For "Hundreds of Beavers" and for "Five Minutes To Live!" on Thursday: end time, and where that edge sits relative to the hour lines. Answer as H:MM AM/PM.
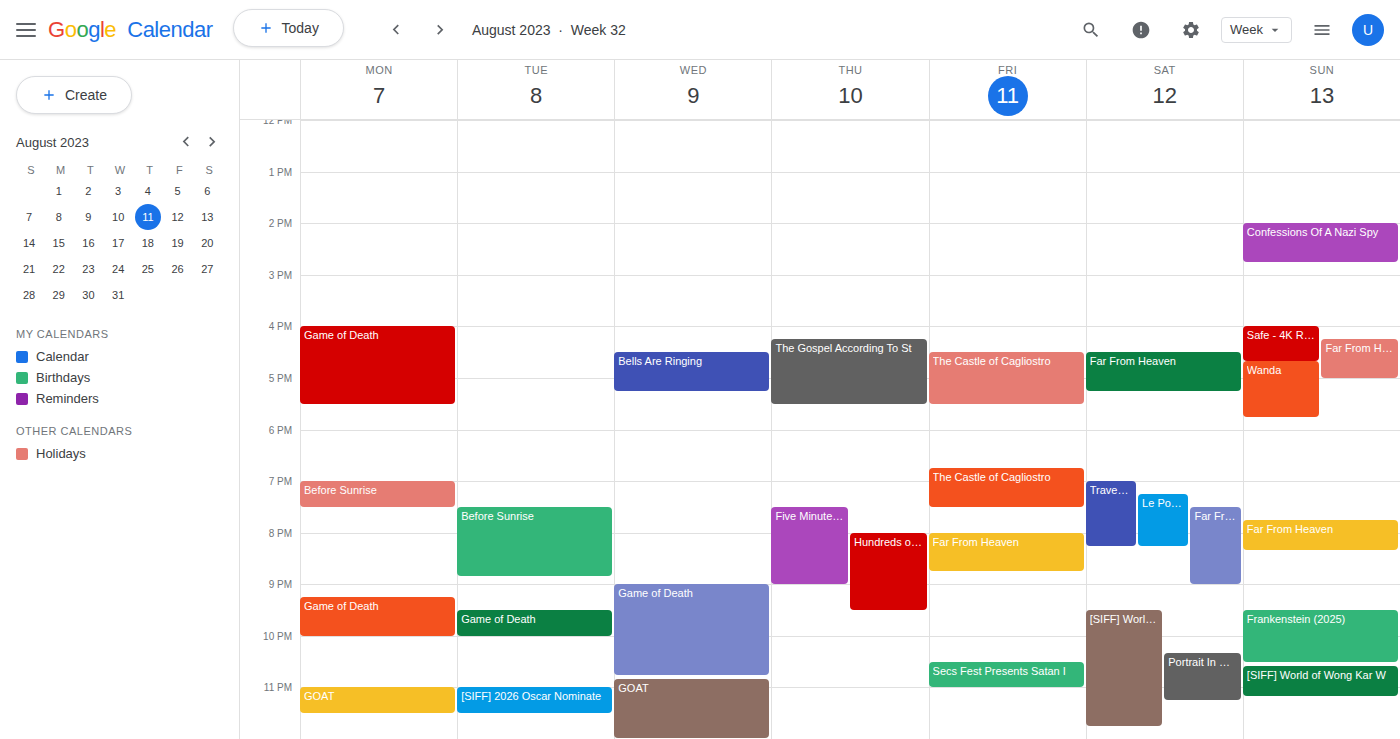
"Hundreds of Beavers": 9:30 PM, halfway between the 9 PM and 10 PM lines. "Five Minutes To Live!": 9:00 PM, exactly on the 9 PM line.